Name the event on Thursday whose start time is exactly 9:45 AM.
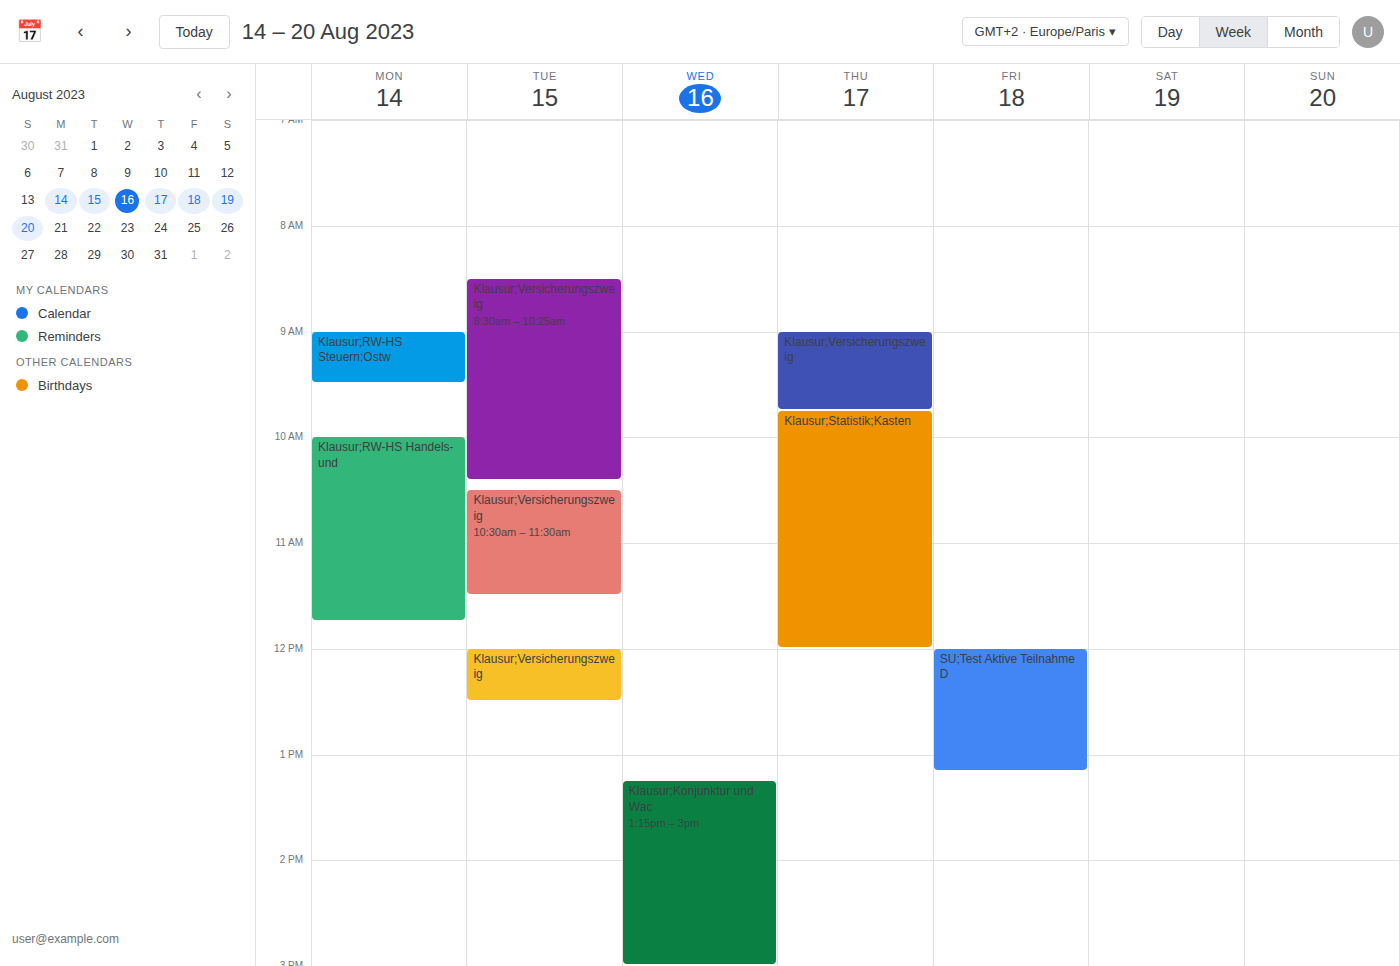
"Klausur;Statistik;Kasten"